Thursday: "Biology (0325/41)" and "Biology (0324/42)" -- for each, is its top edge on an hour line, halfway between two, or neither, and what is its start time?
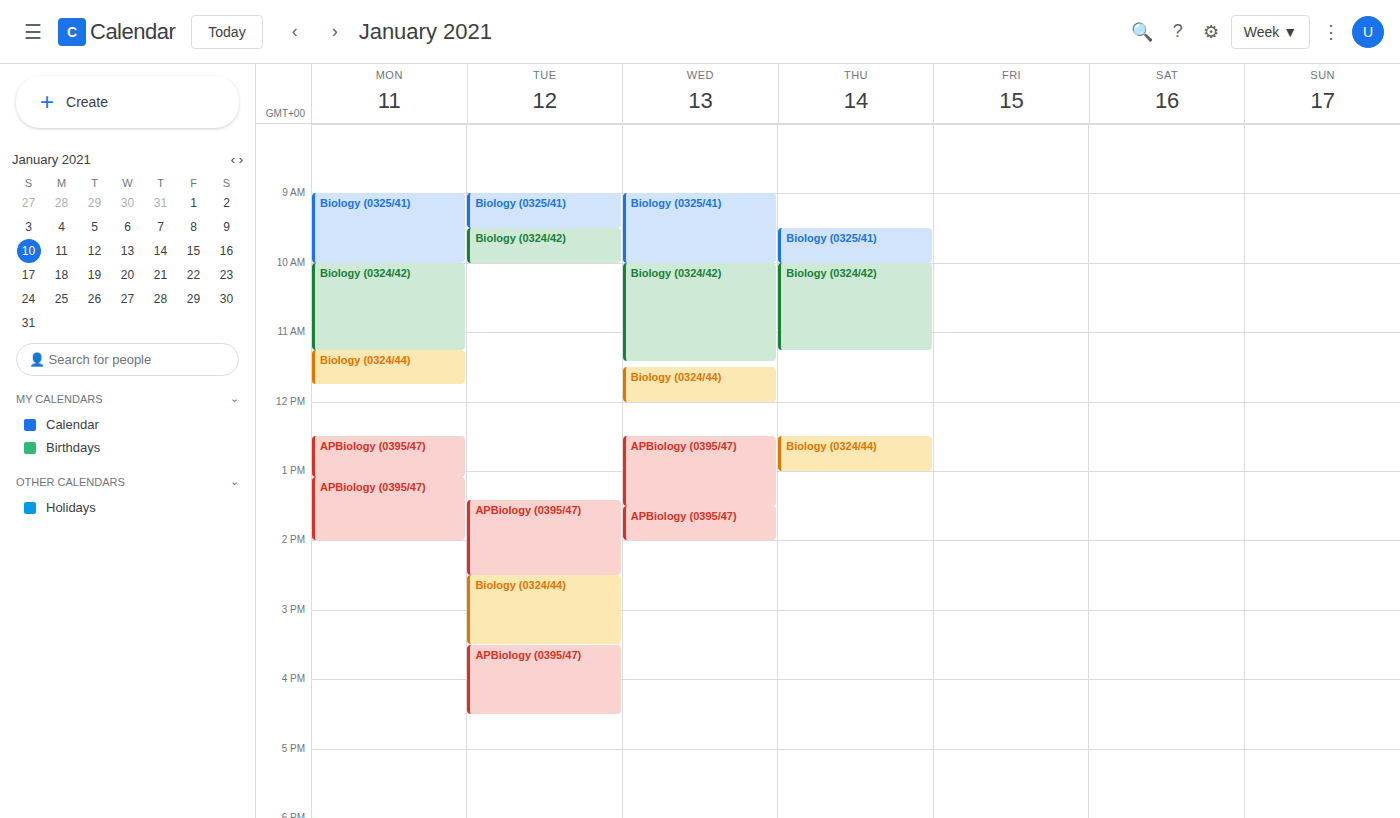
"Biology (0325/41)": 9:30 AM, halfway between the 9 AM and 10 AM lines. "Biology (0324/42)": 10:00 AM, exactly on the 10 AM line.